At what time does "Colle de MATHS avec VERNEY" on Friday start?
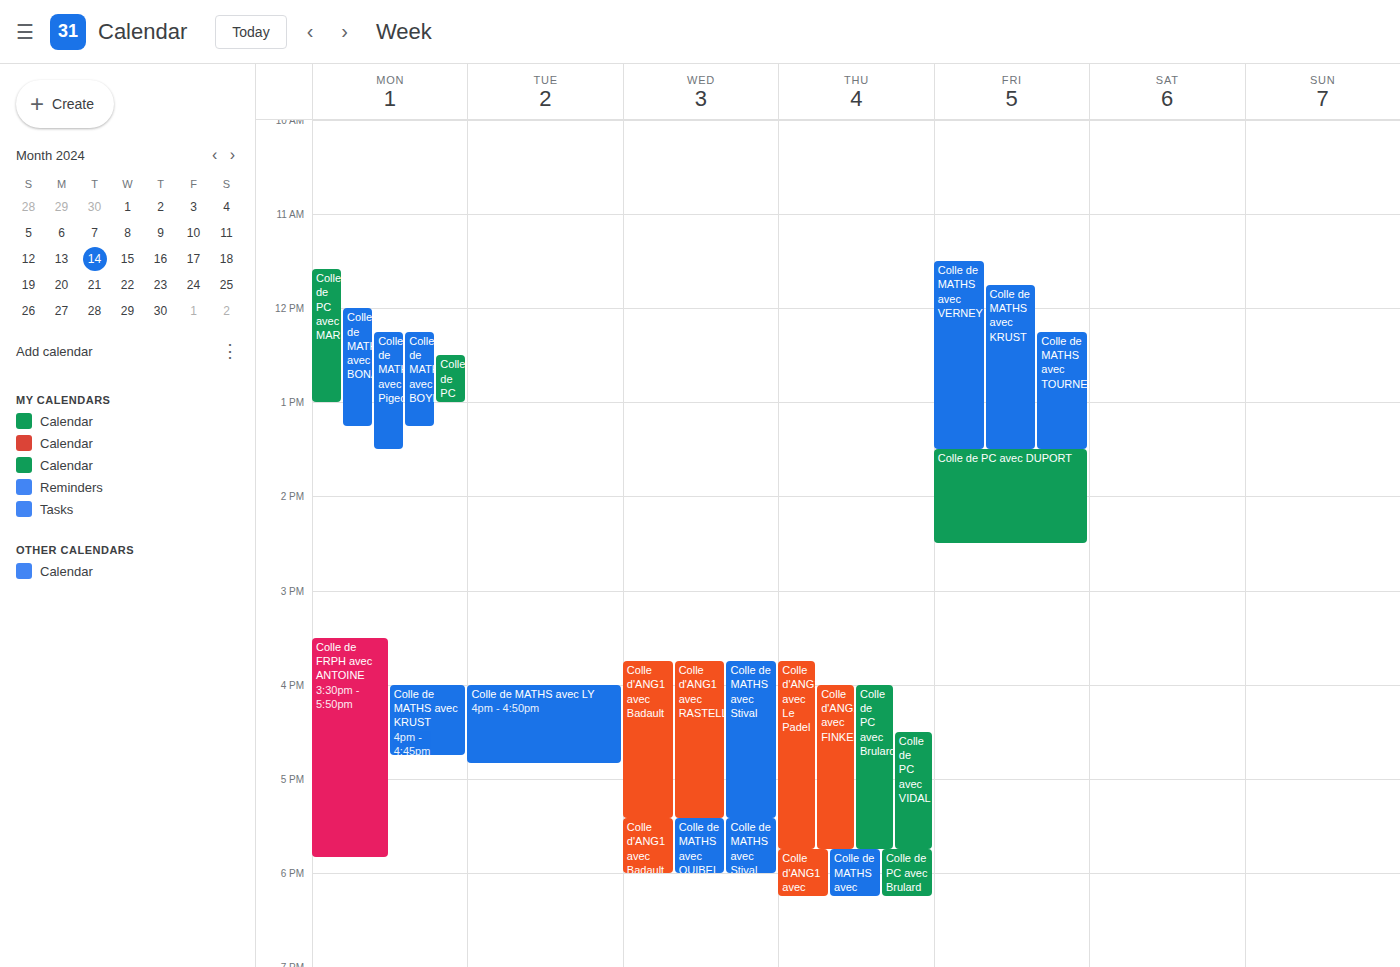
11:30 AM